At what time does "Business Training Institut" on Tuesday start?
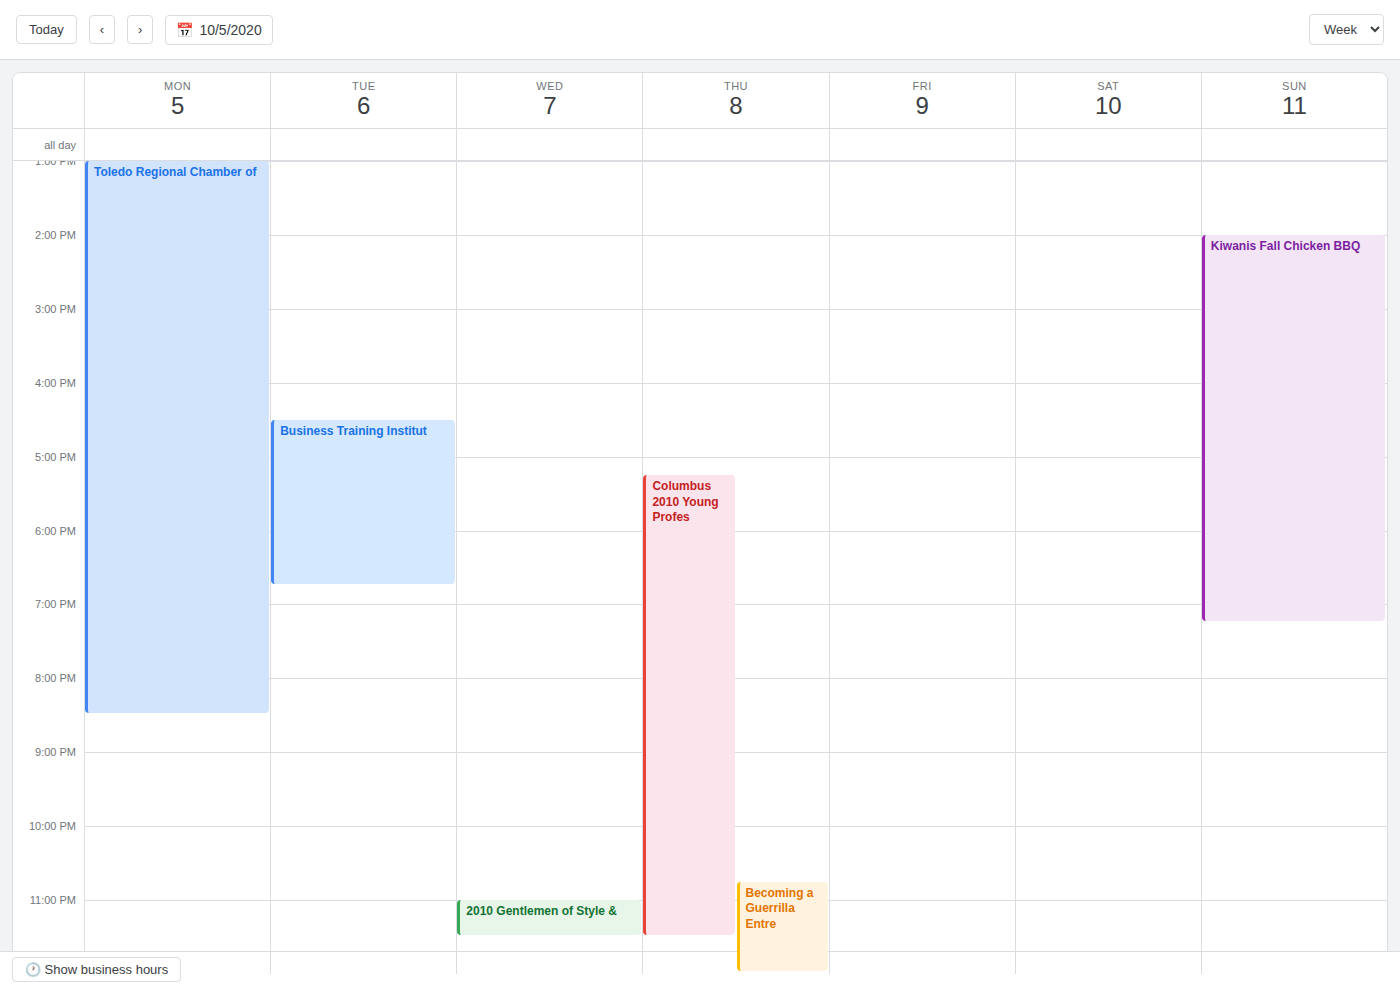
16:30